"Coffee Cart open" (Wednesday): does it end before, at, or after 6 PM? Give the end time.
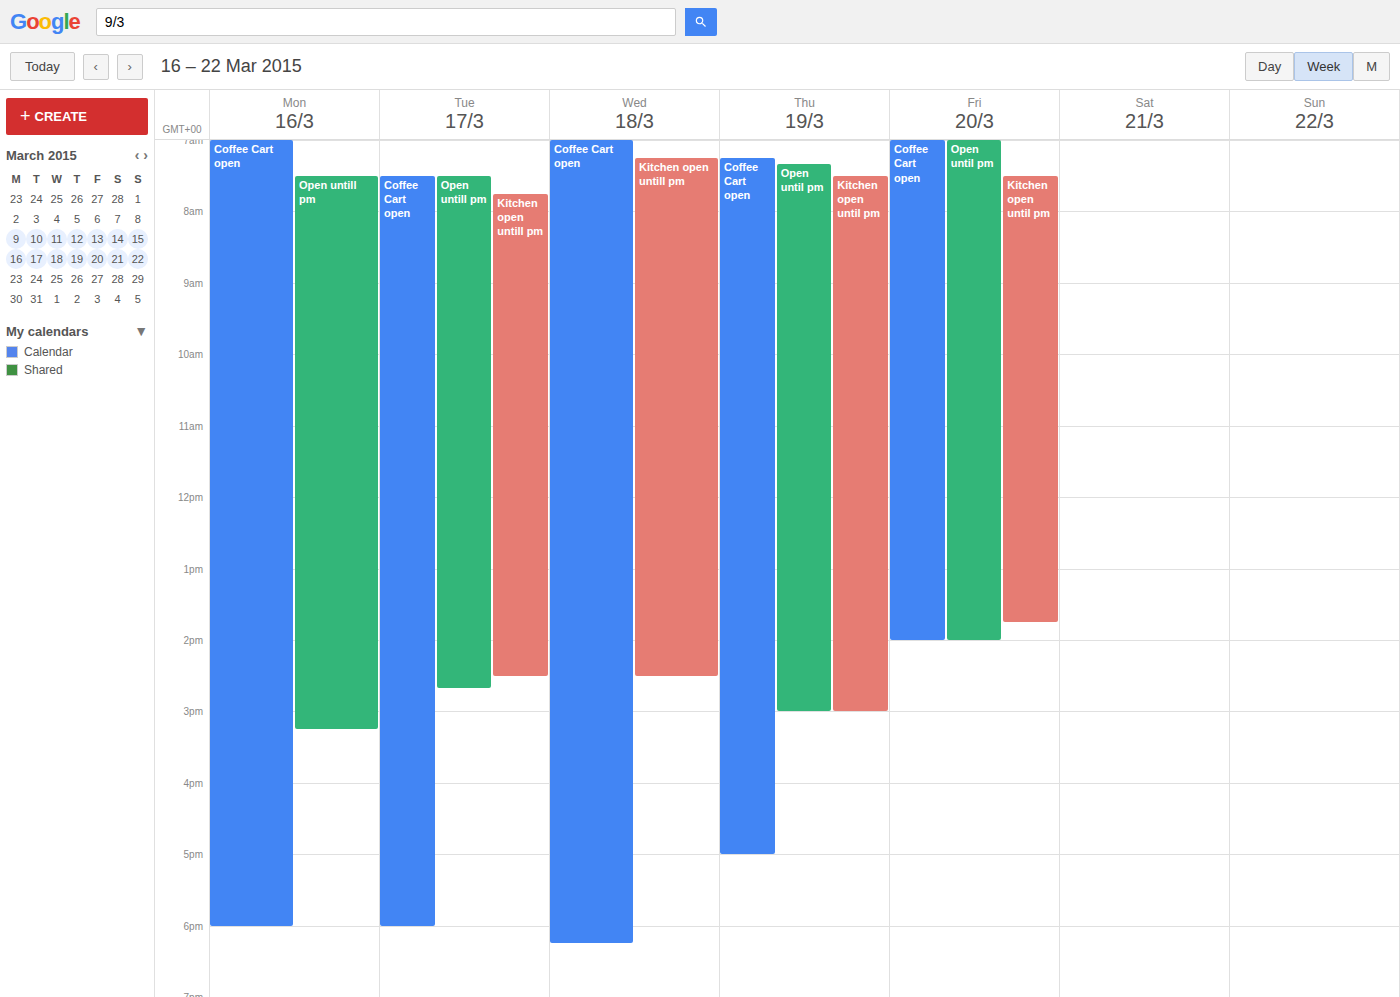
6:15 PM -- after 6 PM, 15 minutes below the 6 PM line.